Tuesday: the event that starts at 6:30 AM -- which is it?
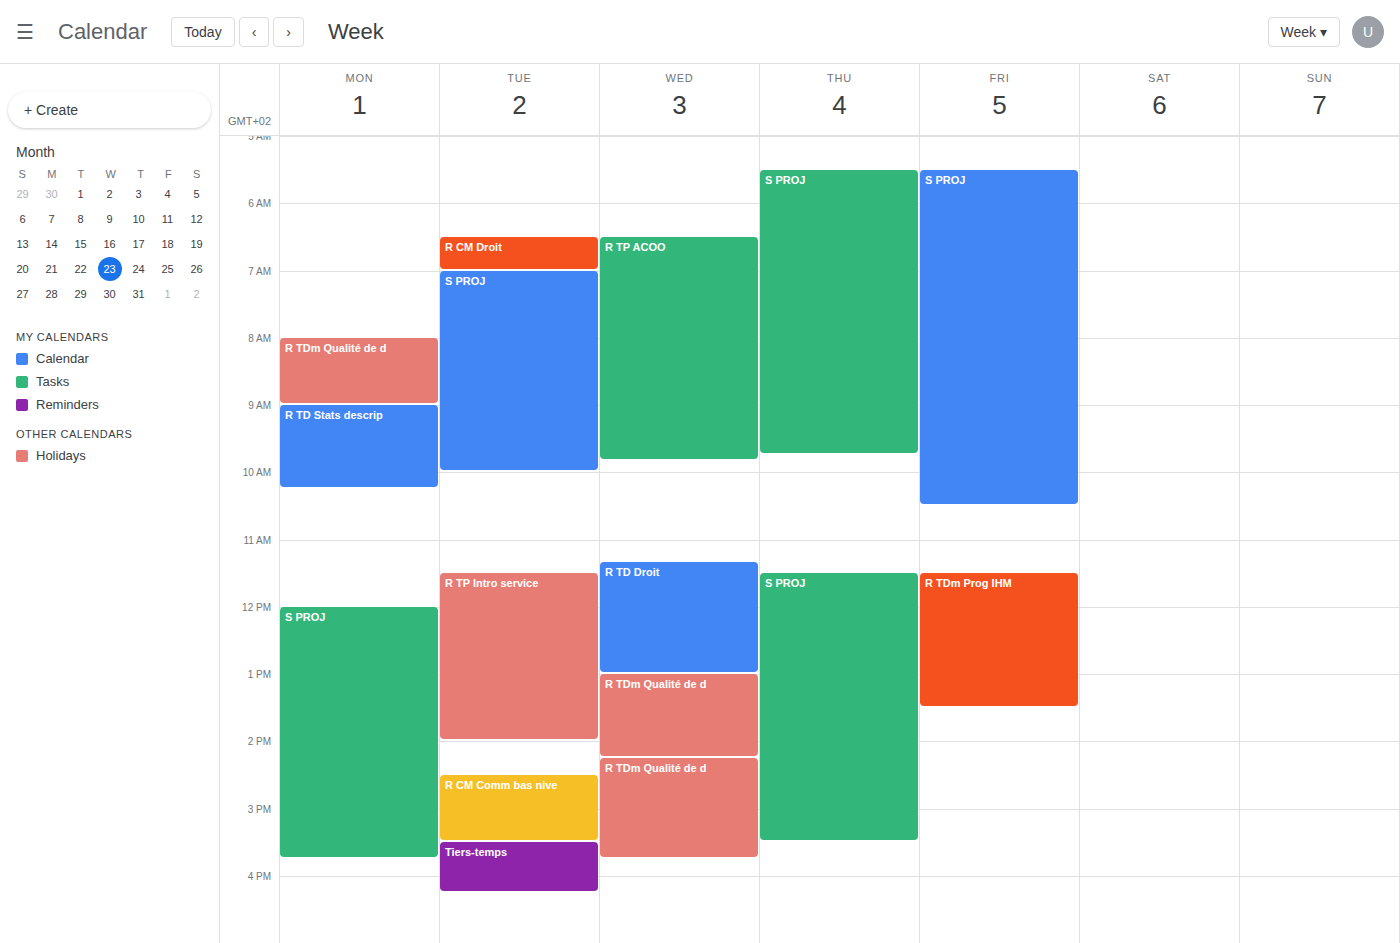
"R CM Droit"